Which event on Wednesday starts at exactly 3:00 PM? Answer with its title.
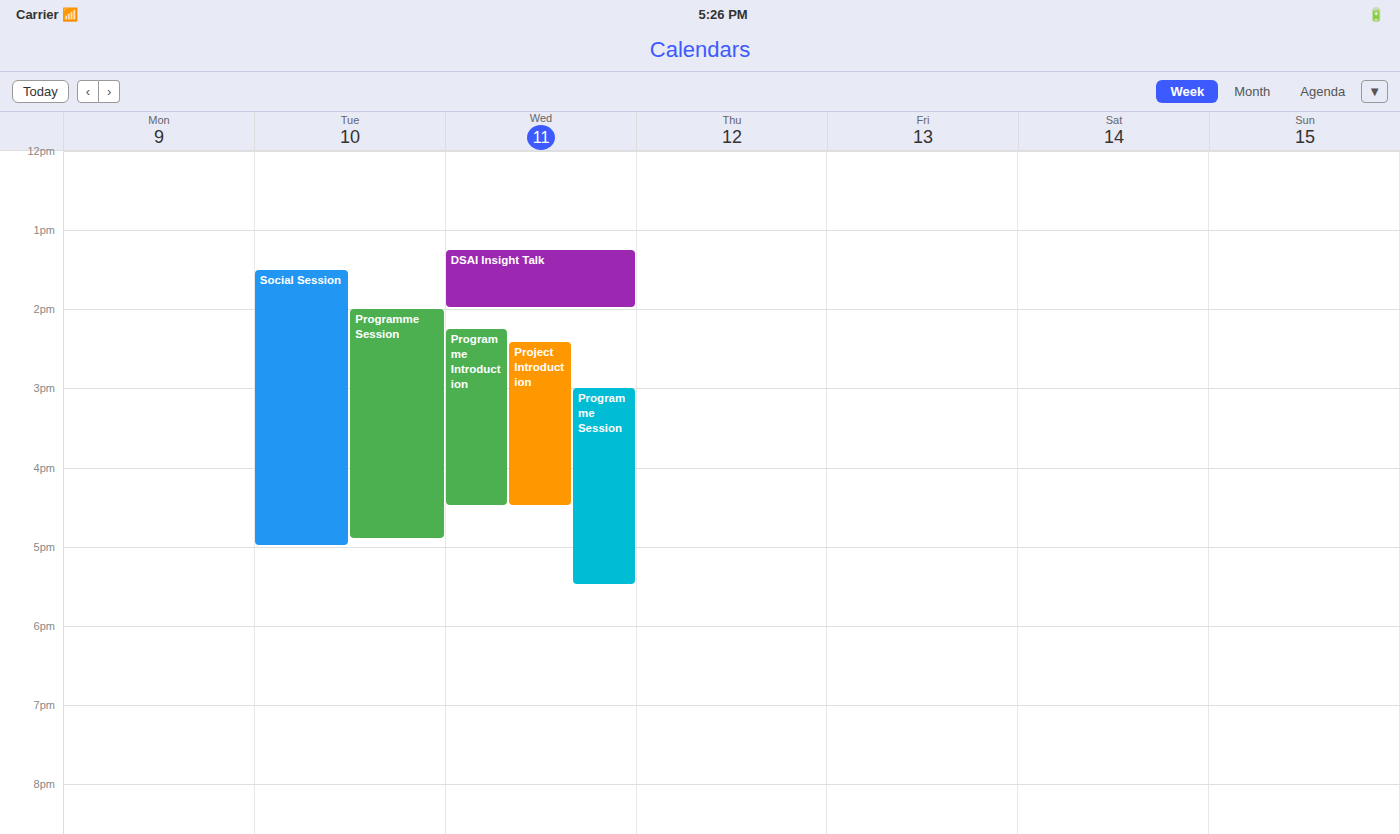
"Programme Session"